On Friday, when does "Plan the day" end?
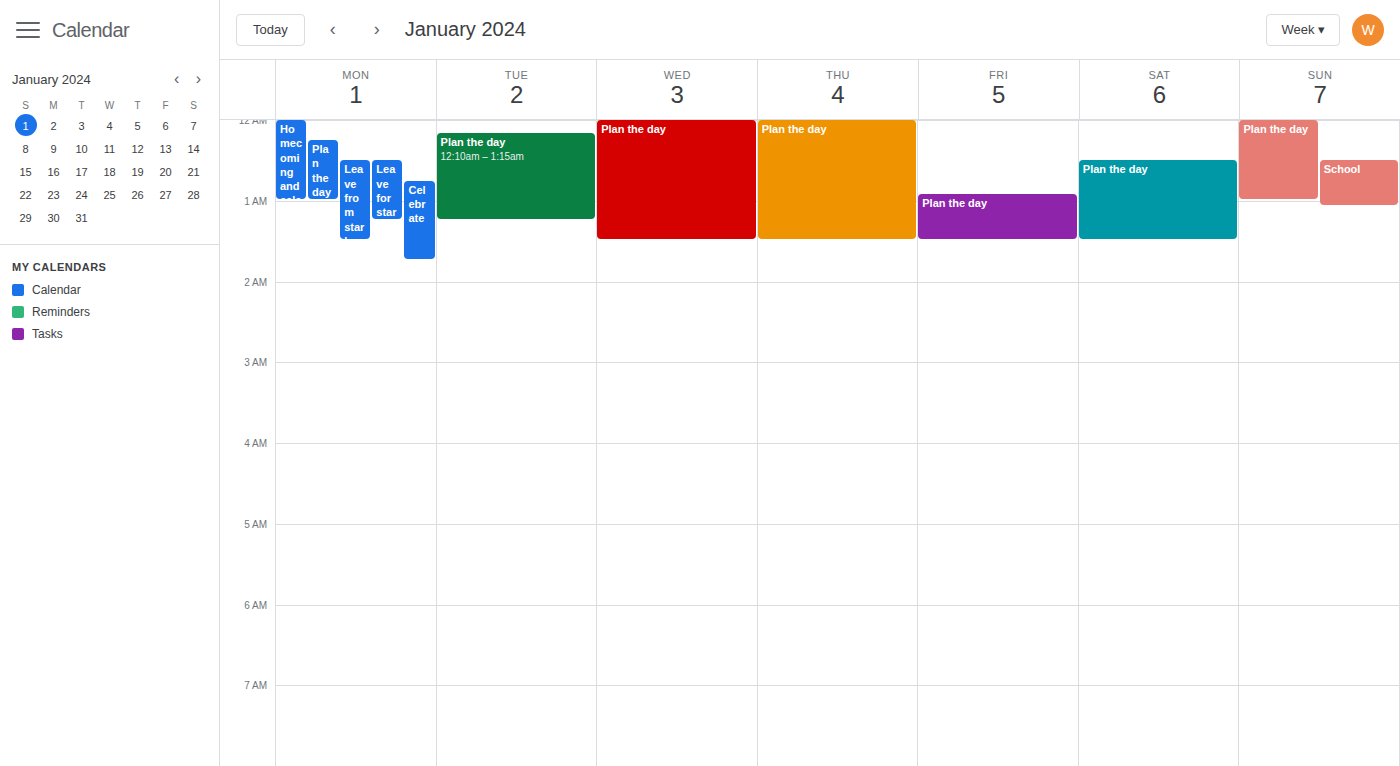
1:30 AM